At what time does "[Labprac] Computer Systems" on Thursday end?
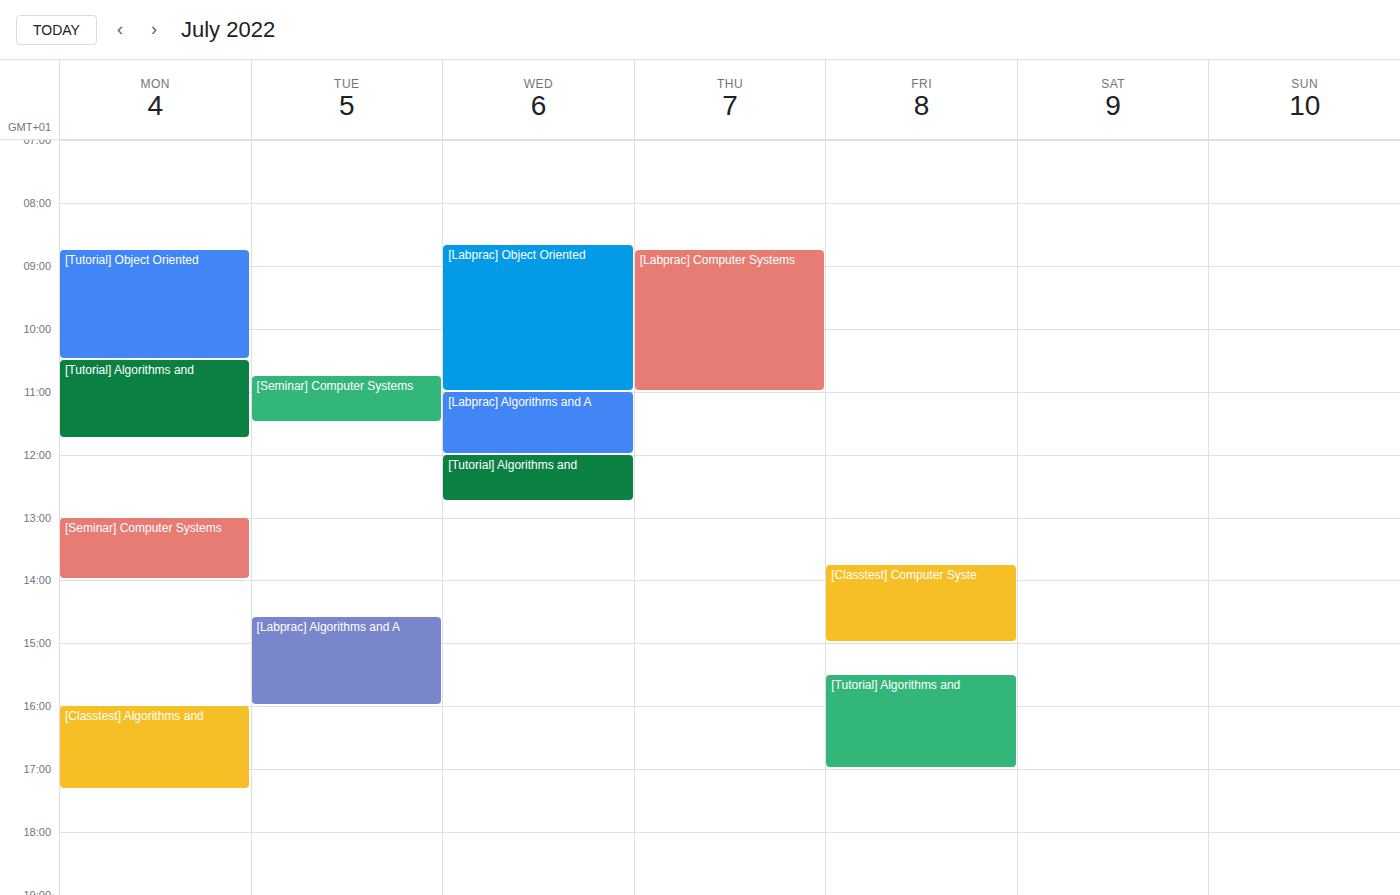
11:00 AM